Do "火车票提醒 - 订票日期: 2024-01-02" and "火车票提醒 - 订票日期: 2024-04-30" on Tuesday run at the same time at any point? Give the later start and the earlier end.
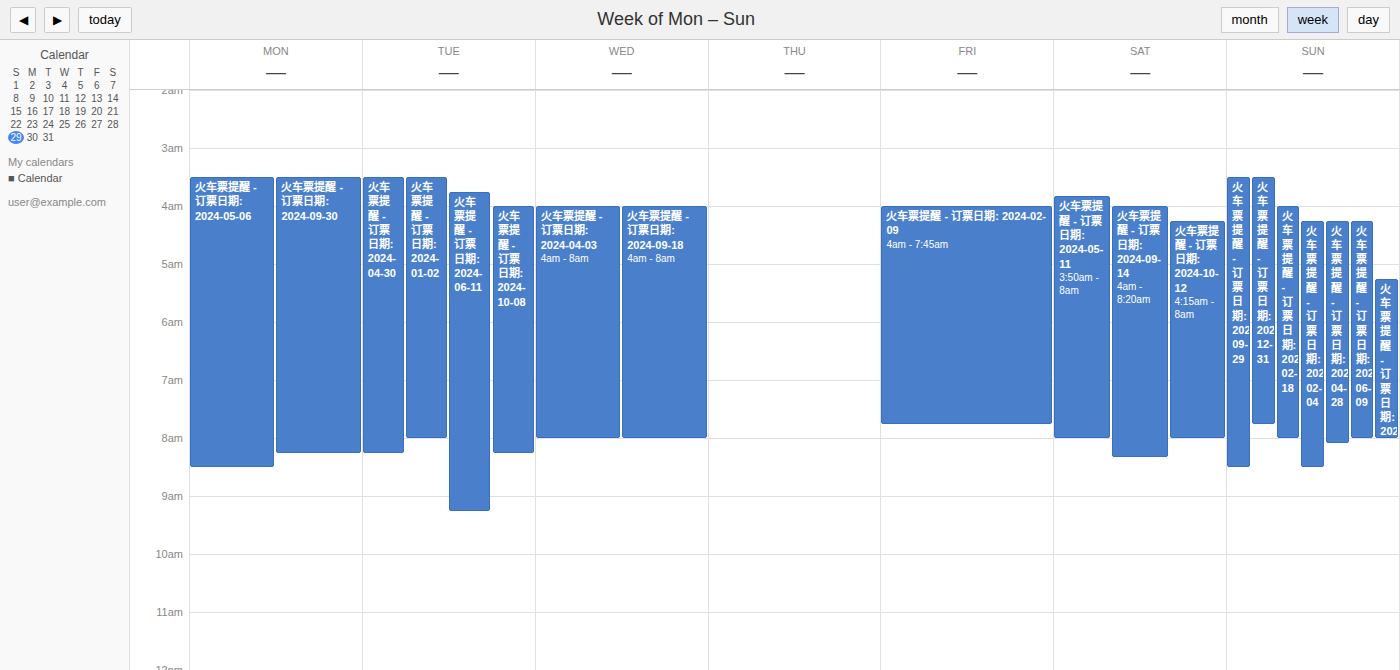
"火车票提醒 - 订票日期: 2024-01-02" runs 3:30 AM to 8:00 AM, inside "火车票提醒 - 订票日期: 2024-04-30" -- they overlap.